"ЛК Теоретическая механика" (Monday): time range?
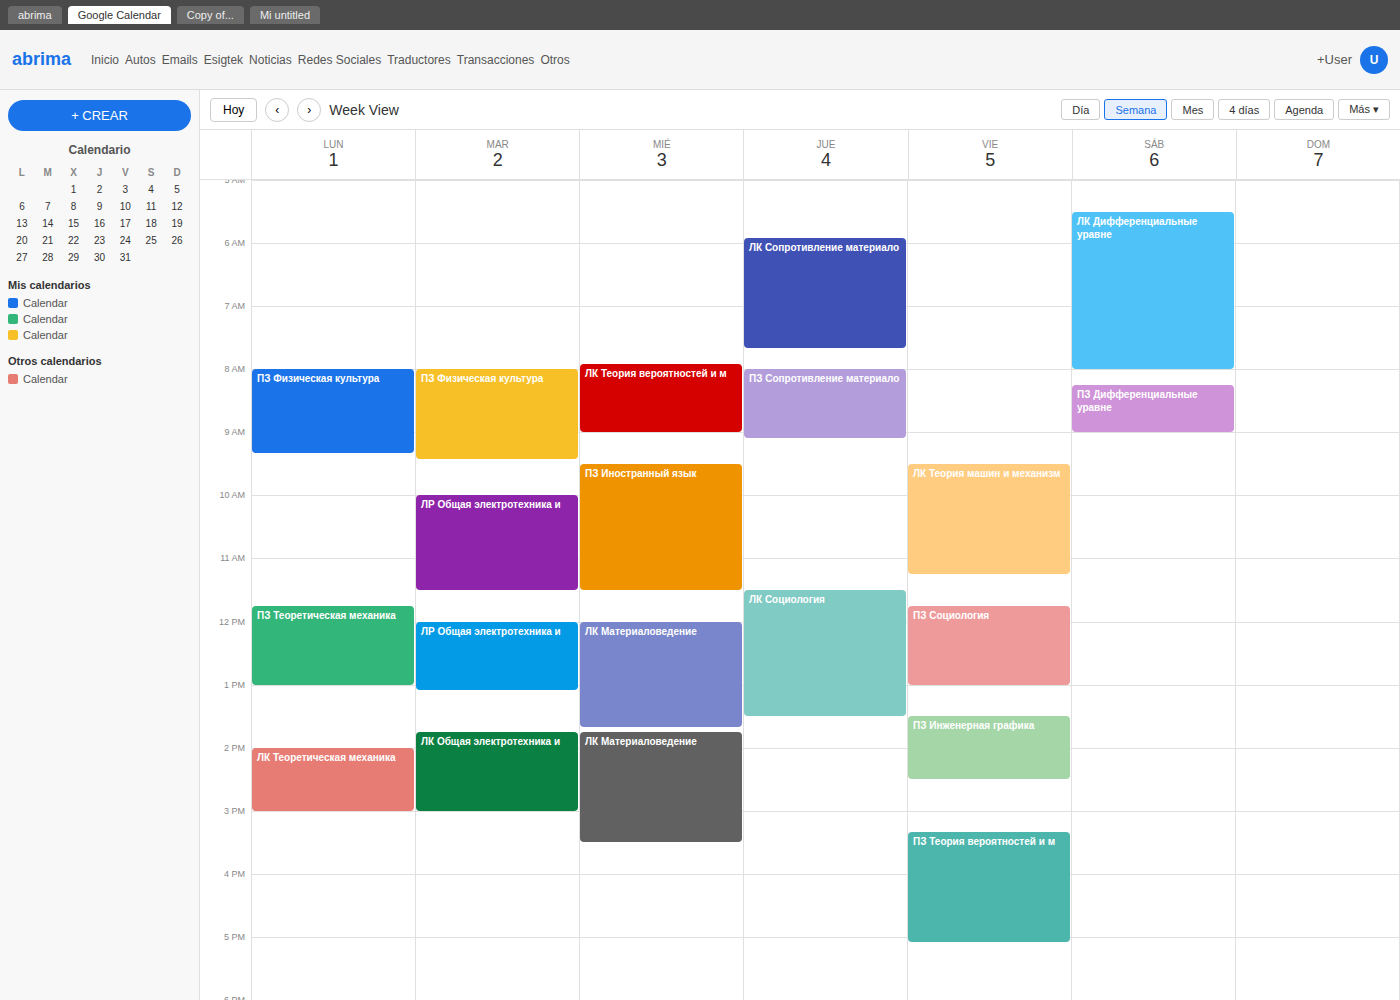
2:00 PM to 3:00 PM